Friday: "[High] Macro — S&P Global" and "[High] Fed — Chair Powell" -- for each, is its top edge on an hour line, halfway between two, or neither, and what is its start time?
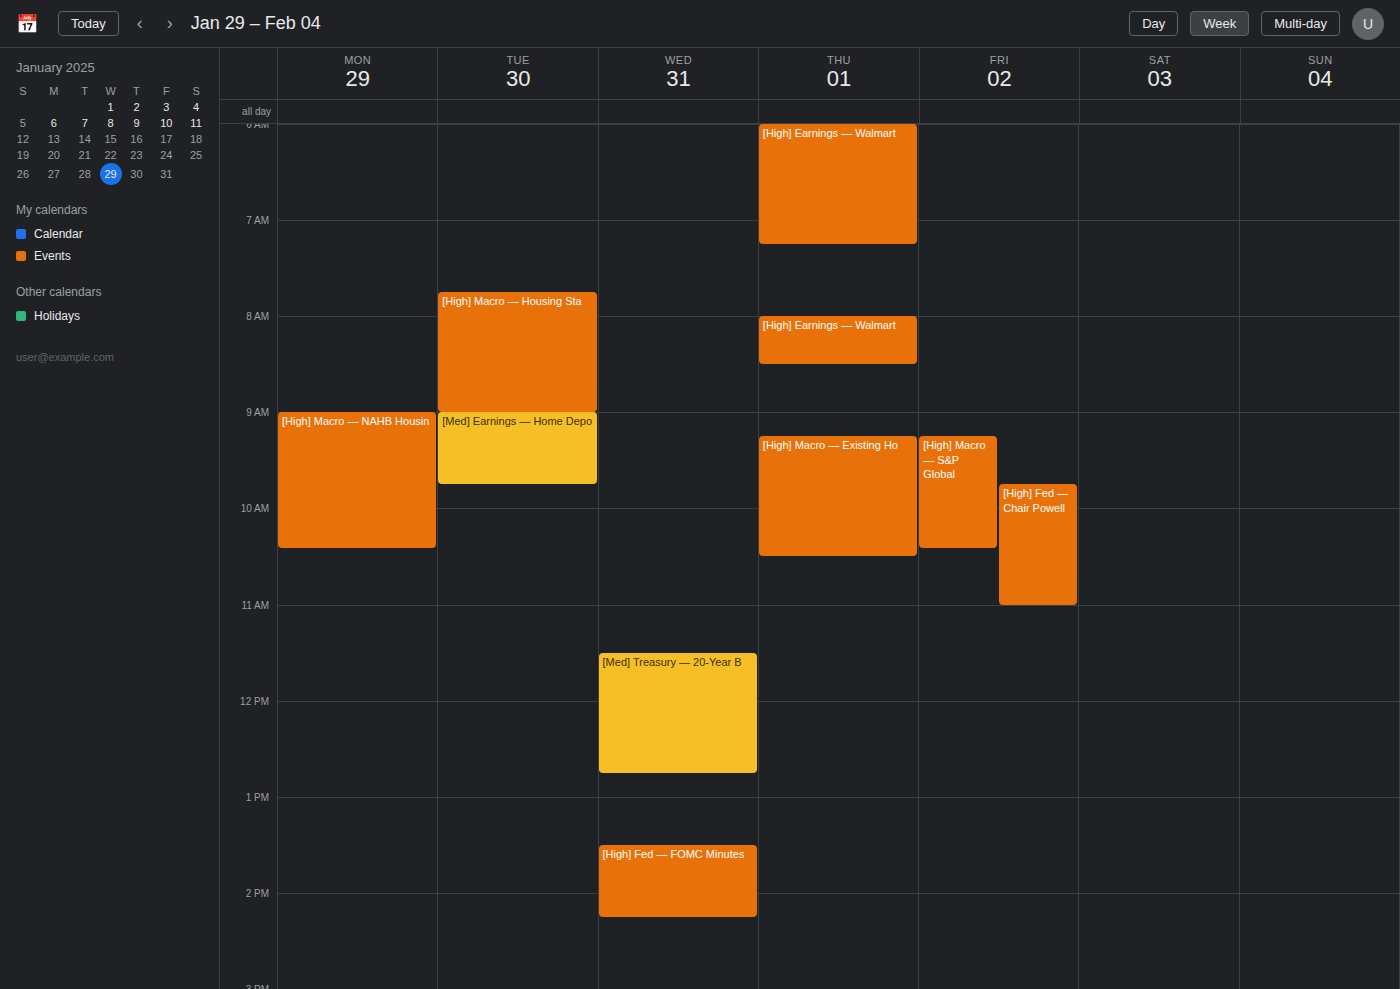
"[High] Macro — S&P Global": 9:15 AM, neither: a quarter of the way from the 9 AM line to the 10 AM line. "[High] Fed — Chair Powell": 9:45 AM, neither: three quarters of the way from the 9 AM line to the 10 AM line.